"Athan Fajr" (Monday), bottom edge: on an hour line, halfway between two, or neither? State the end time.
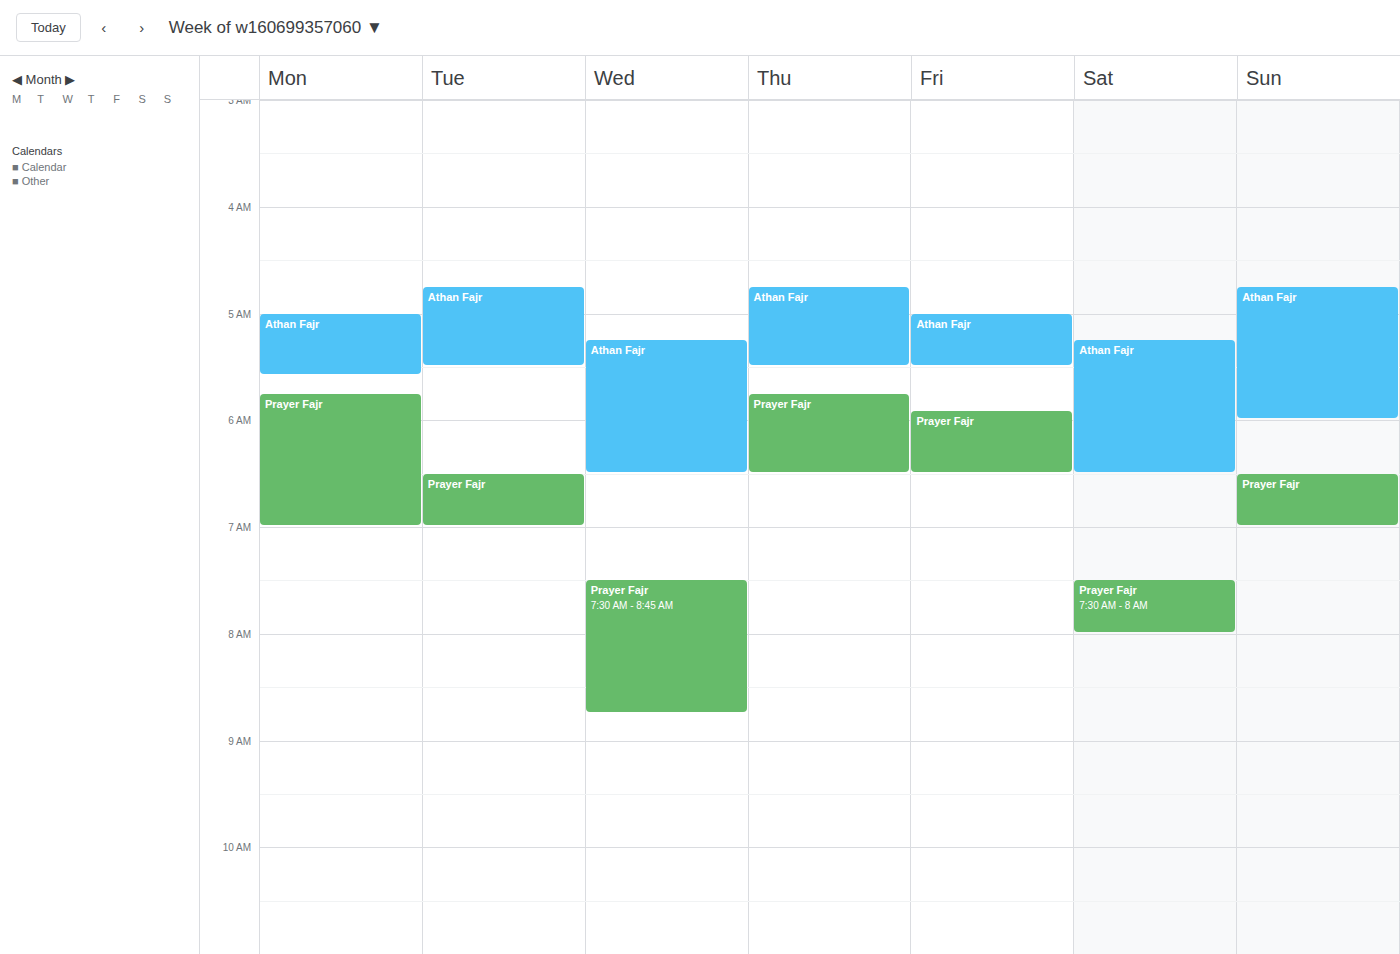
5:35 AM -- neither: 35 minutes below the 5 AM line and 25 minutes above the 6 AM line.